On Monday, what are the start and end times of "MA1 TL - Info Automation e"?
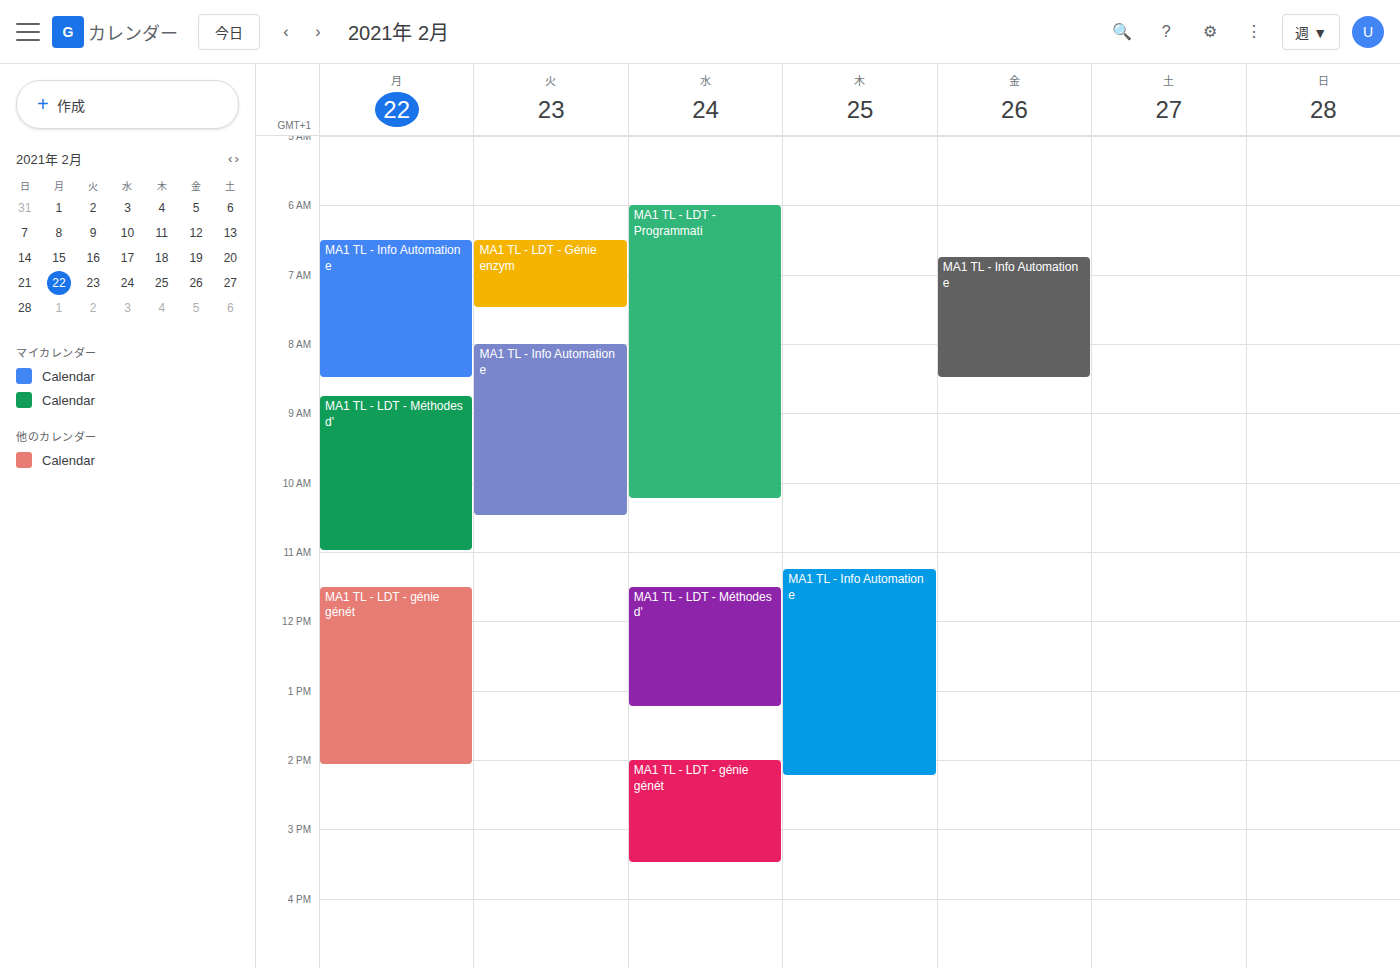
6:30 AM to 8:30 AM